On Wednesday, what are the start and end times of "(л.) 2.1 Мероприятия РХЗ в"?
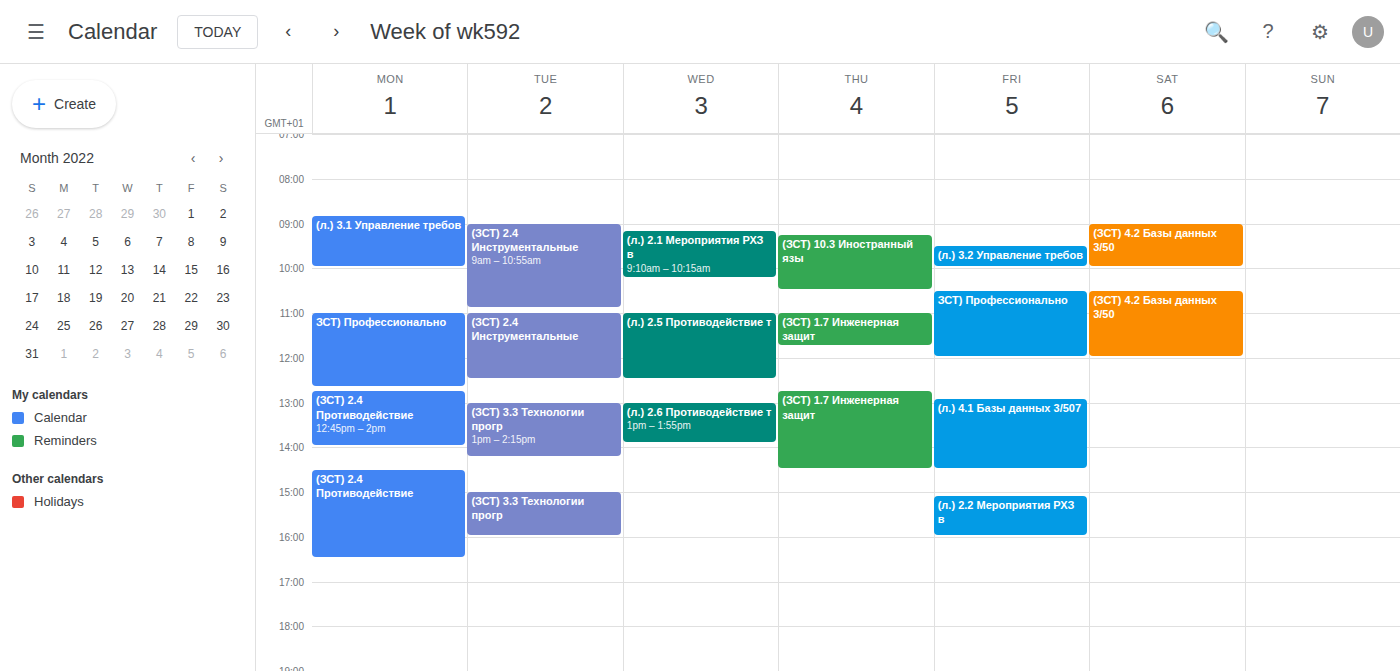
9:10 AM to 10:15 AM